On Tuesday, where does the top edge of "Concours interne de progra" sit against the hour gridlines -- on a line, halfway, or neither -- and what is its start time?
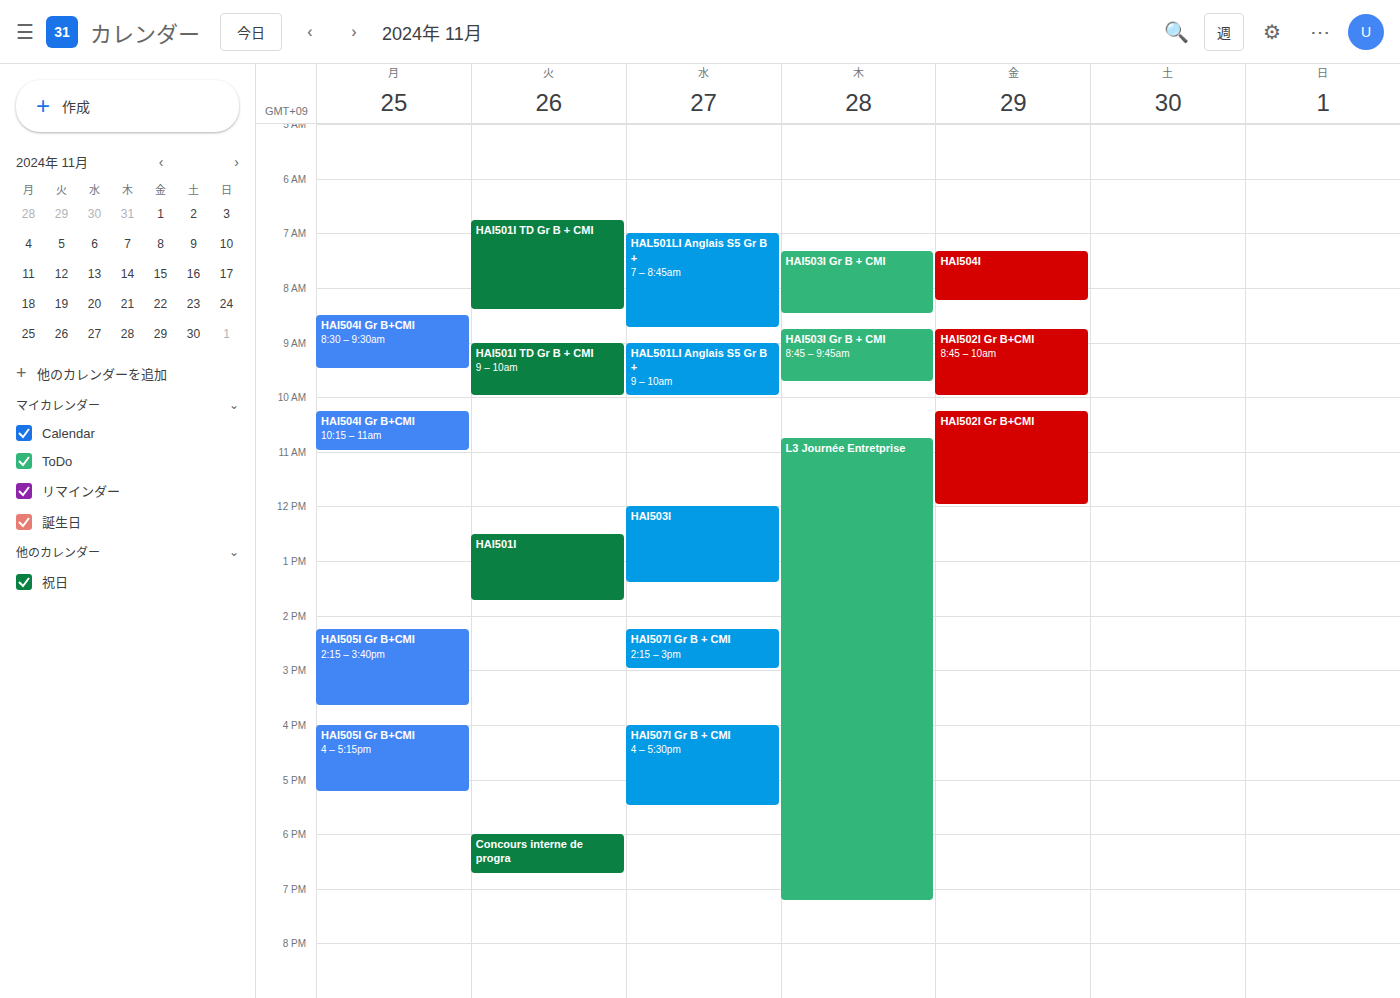
18:00 -- exactly on the 18:00 line.